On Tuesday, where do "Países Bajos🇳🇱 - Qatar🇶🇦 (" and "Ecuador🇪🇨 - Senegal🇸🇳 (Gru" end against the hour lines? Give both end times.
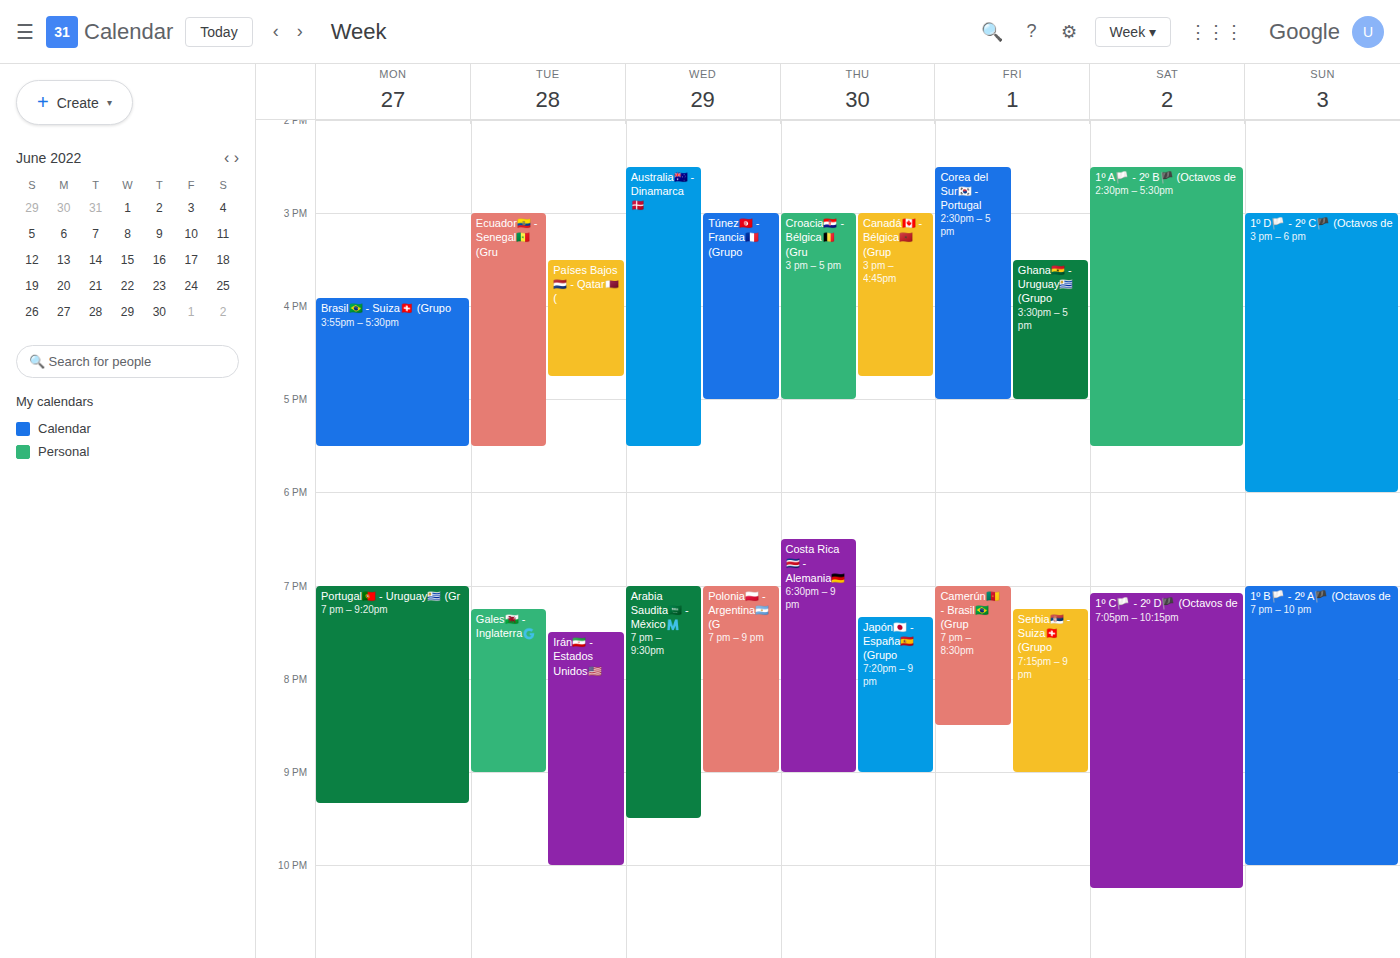
"Países Bajos🇳🇱 - Qatar🇶🇦 (": 4:45 PM, neither: three quarters of the way from the 4 PM line to the 5 PM line. "Ecuador🇪🇨 - Senegal🇸🇳 (Gru": 5:30 PM, halfway between the 5 PM and 6 PM lines.